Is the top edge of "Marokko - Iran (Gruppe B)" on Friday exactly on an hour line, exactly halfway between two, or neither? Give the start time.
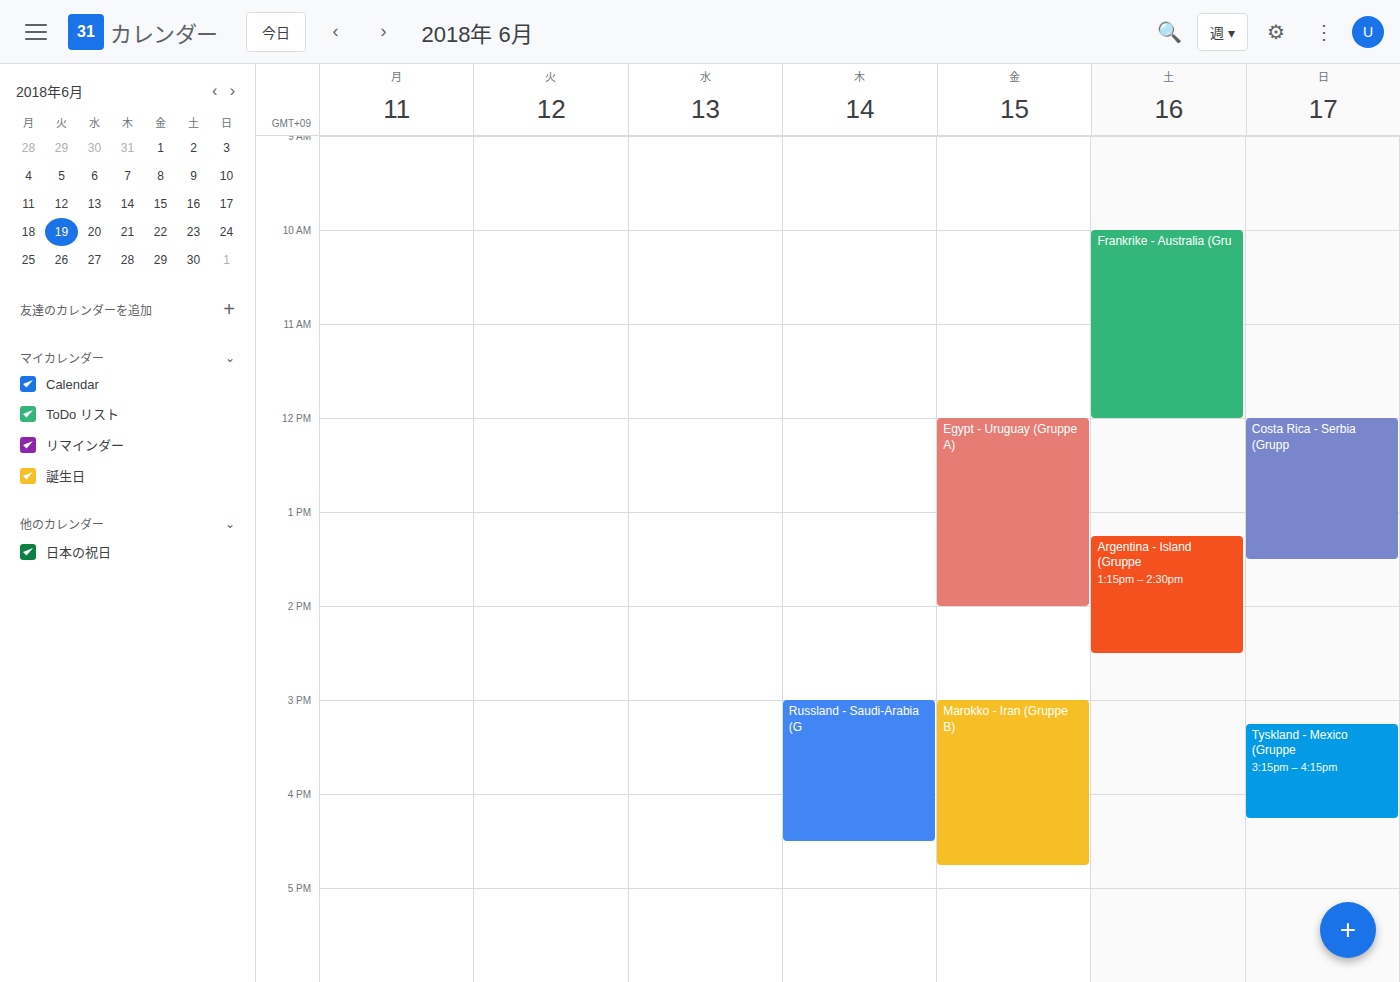
3:00 PM -- exactly on the 3 PM line.